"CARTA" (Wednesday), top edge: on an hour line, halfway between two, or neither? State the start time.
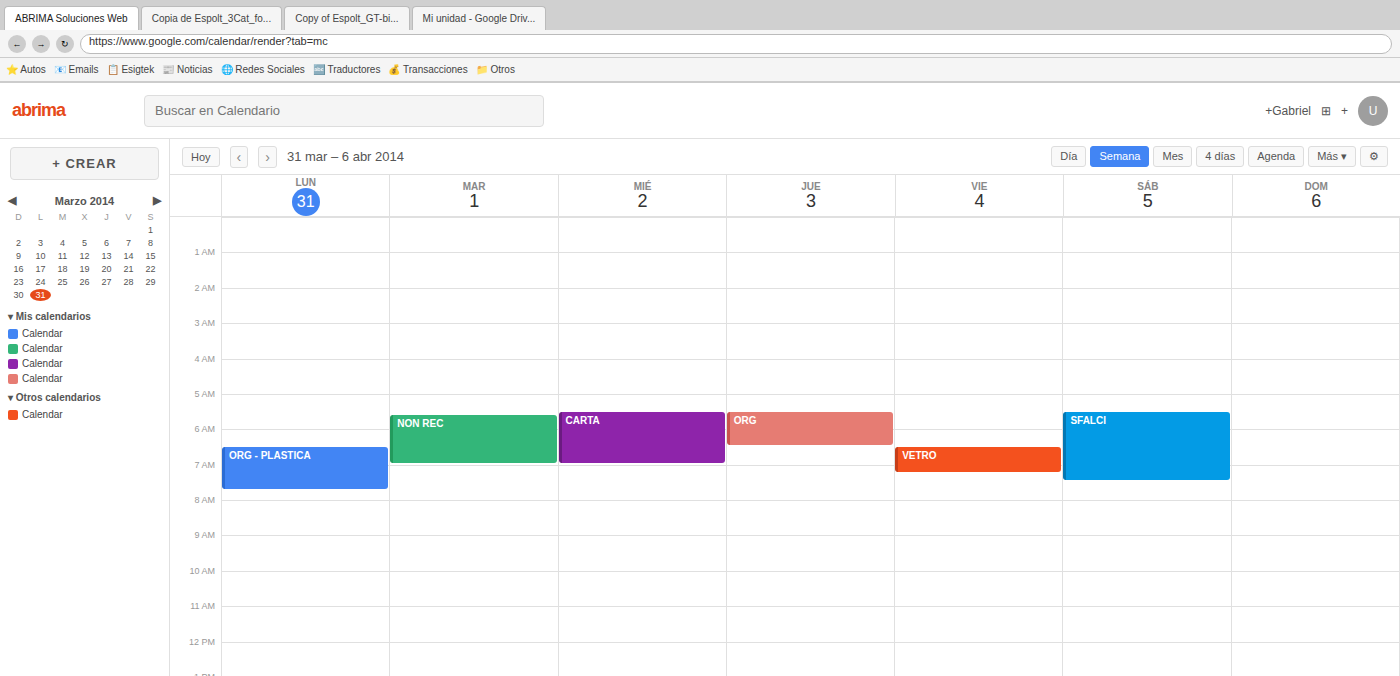
5:30 AM -- halfway between the 5 AM and 6 AM lines.